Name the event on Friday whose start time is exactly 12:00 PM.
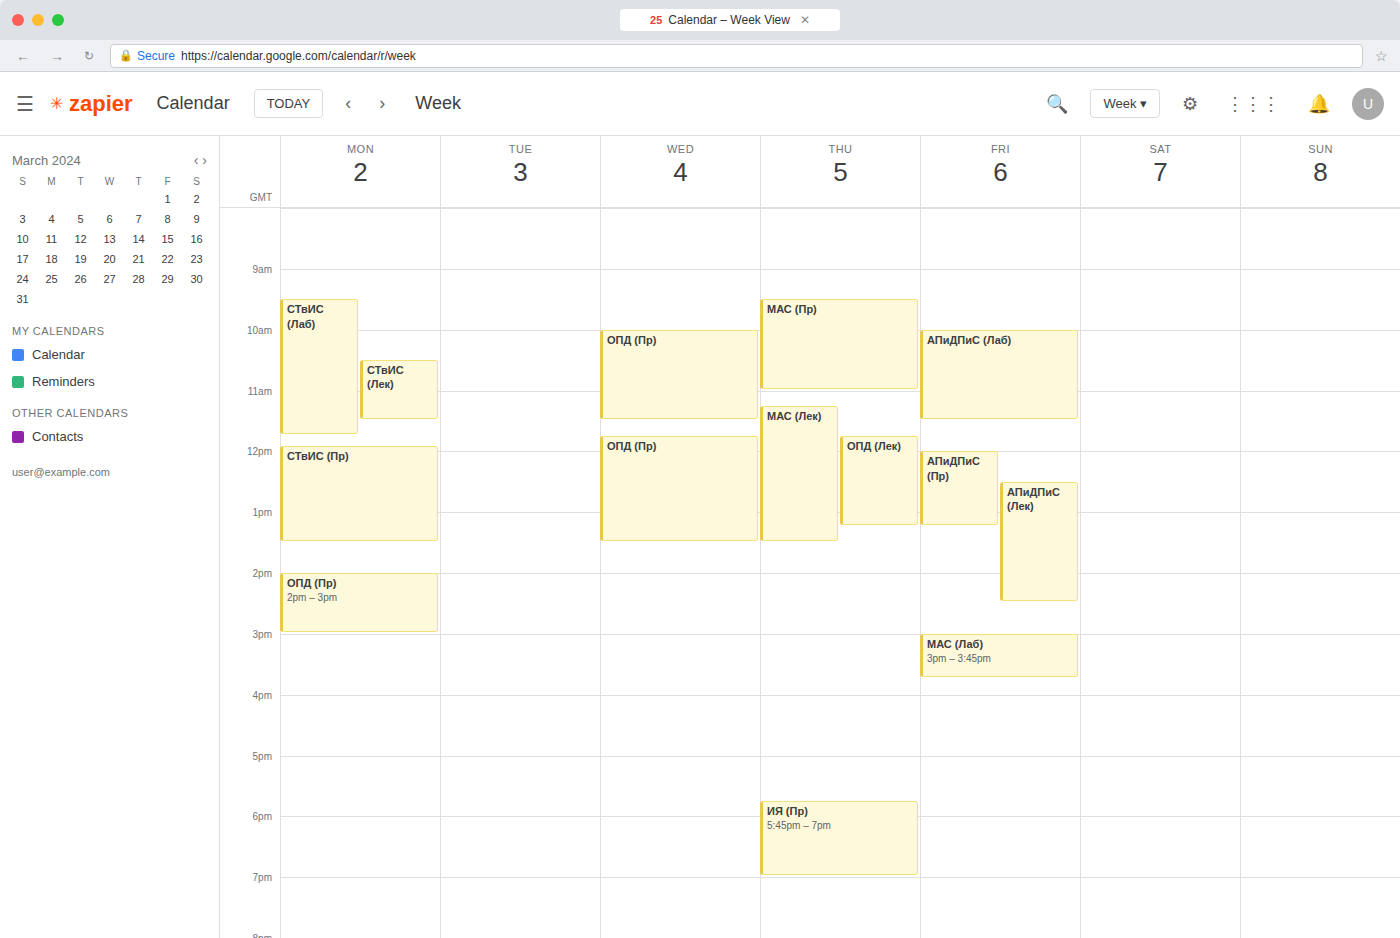
"АПиДПиС (Пр)"